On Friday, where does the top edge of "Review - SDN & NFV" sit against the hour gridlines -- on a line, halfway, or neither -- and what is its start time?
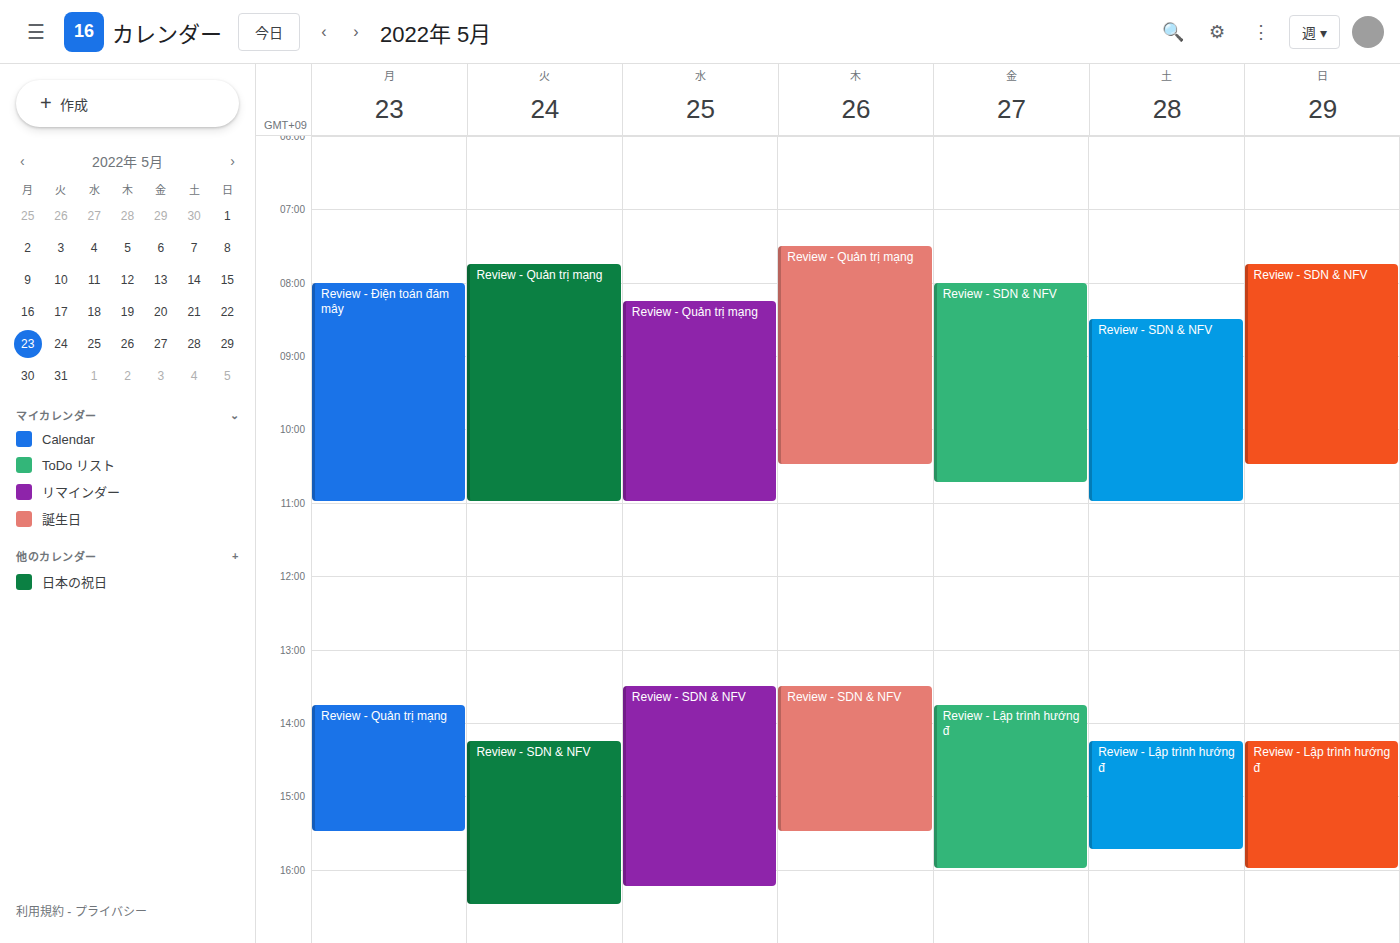
8:00 AM -- exactly on the 8 AM line.